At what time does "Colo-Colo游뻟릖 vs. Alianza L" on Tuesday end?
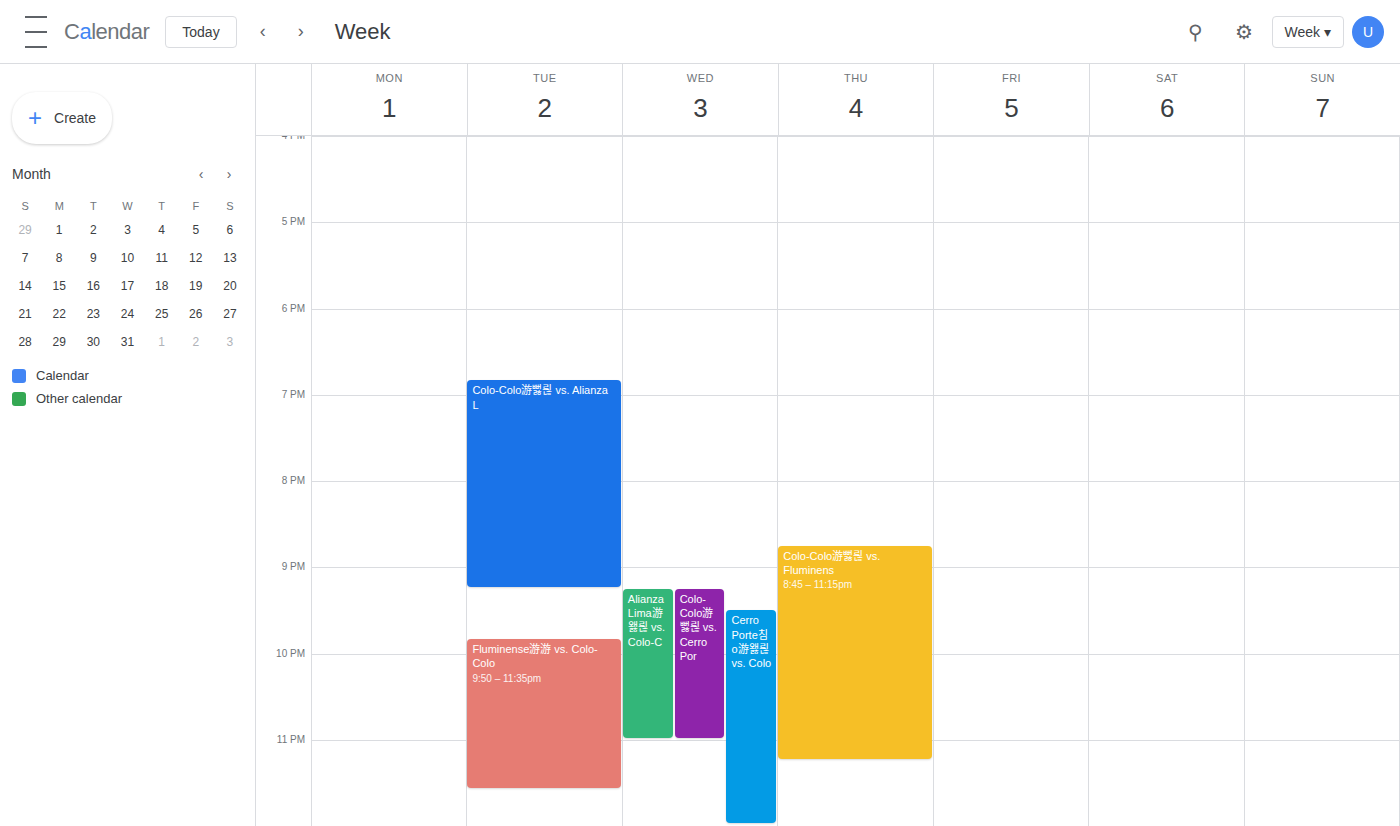
21:15